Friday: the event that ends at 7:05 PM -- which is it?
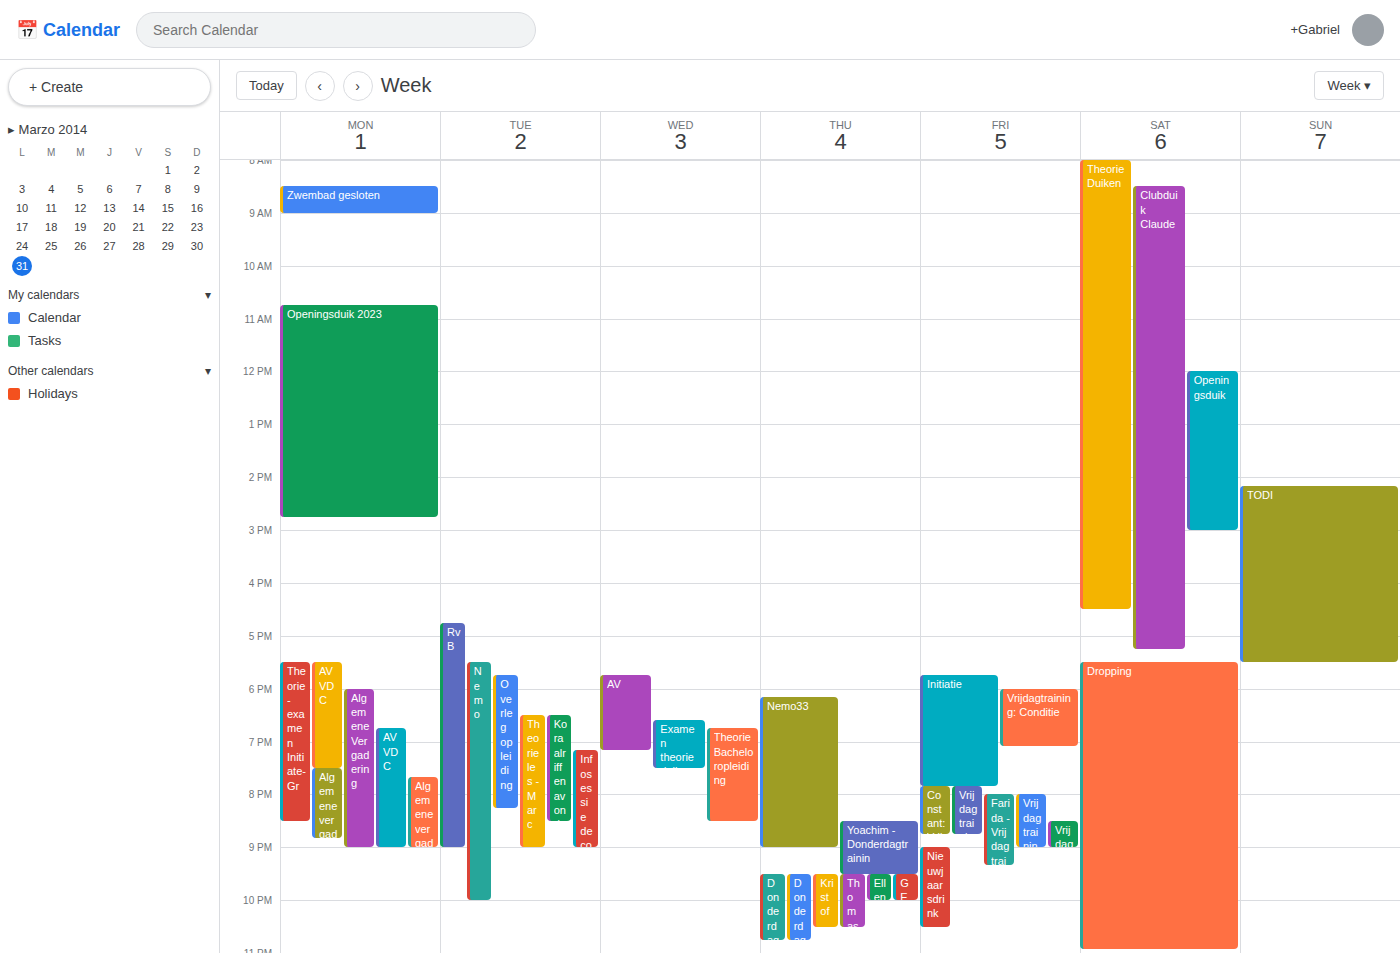
"Vrijdagtraining: Conditie"